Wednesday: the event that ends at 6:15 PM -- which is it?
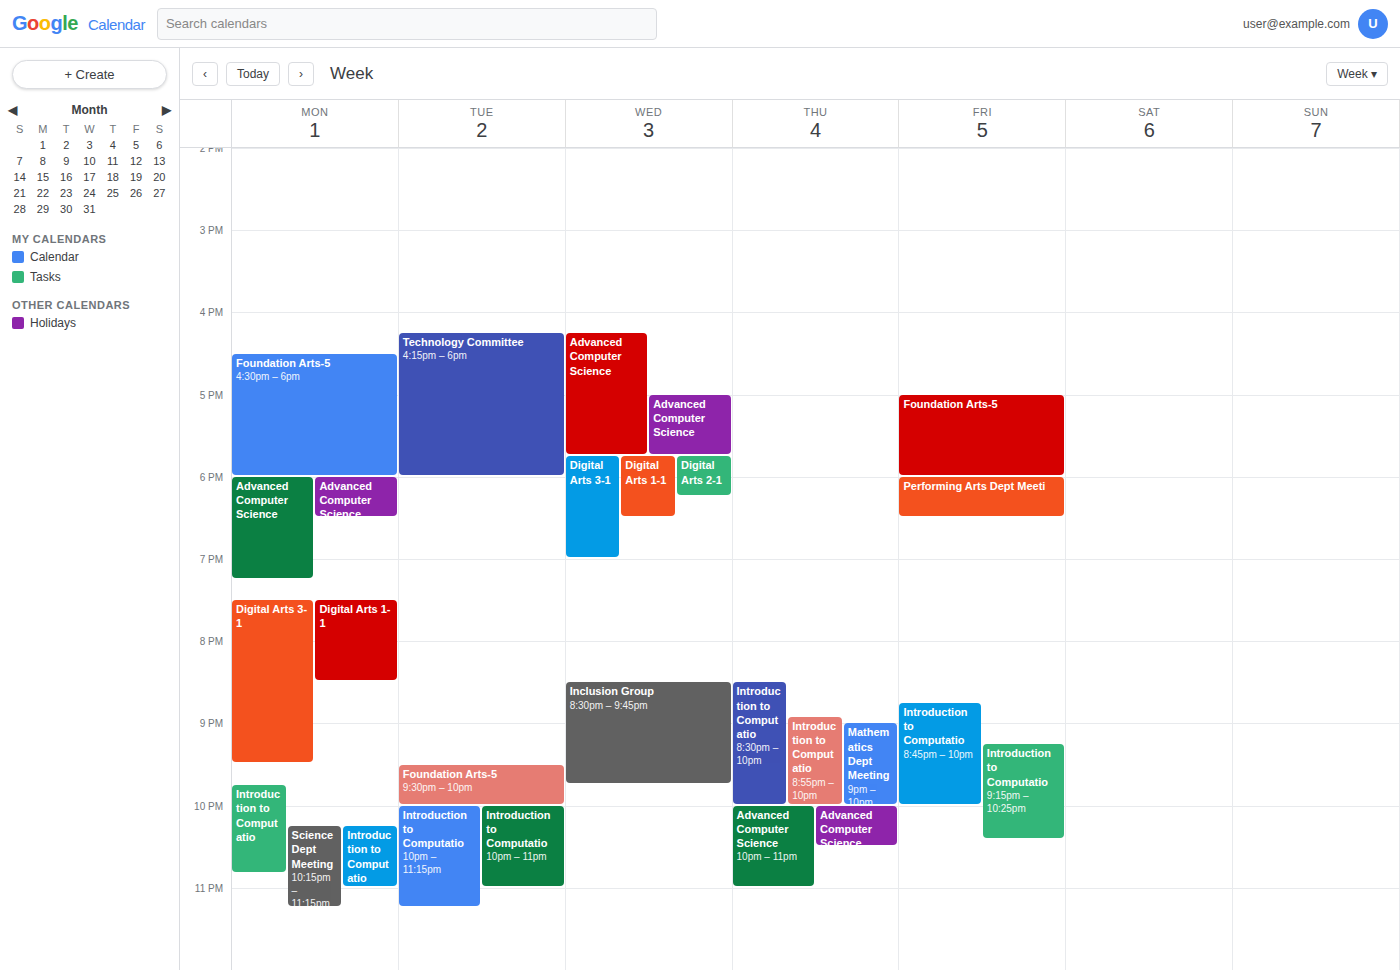
"Digital Arts 2-1"